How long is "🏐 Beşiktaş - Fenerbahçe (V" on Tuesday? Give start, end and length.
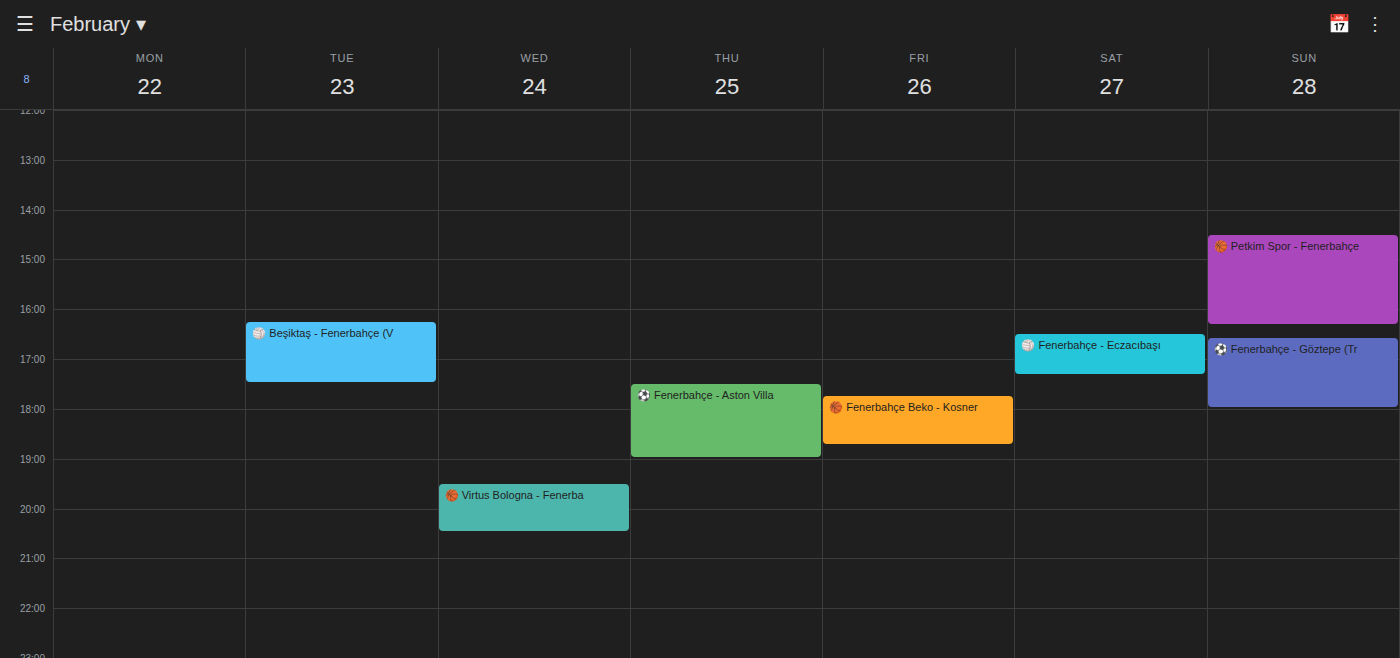
4:15 PM to 5:30 PM, 1 hour 15 minutes